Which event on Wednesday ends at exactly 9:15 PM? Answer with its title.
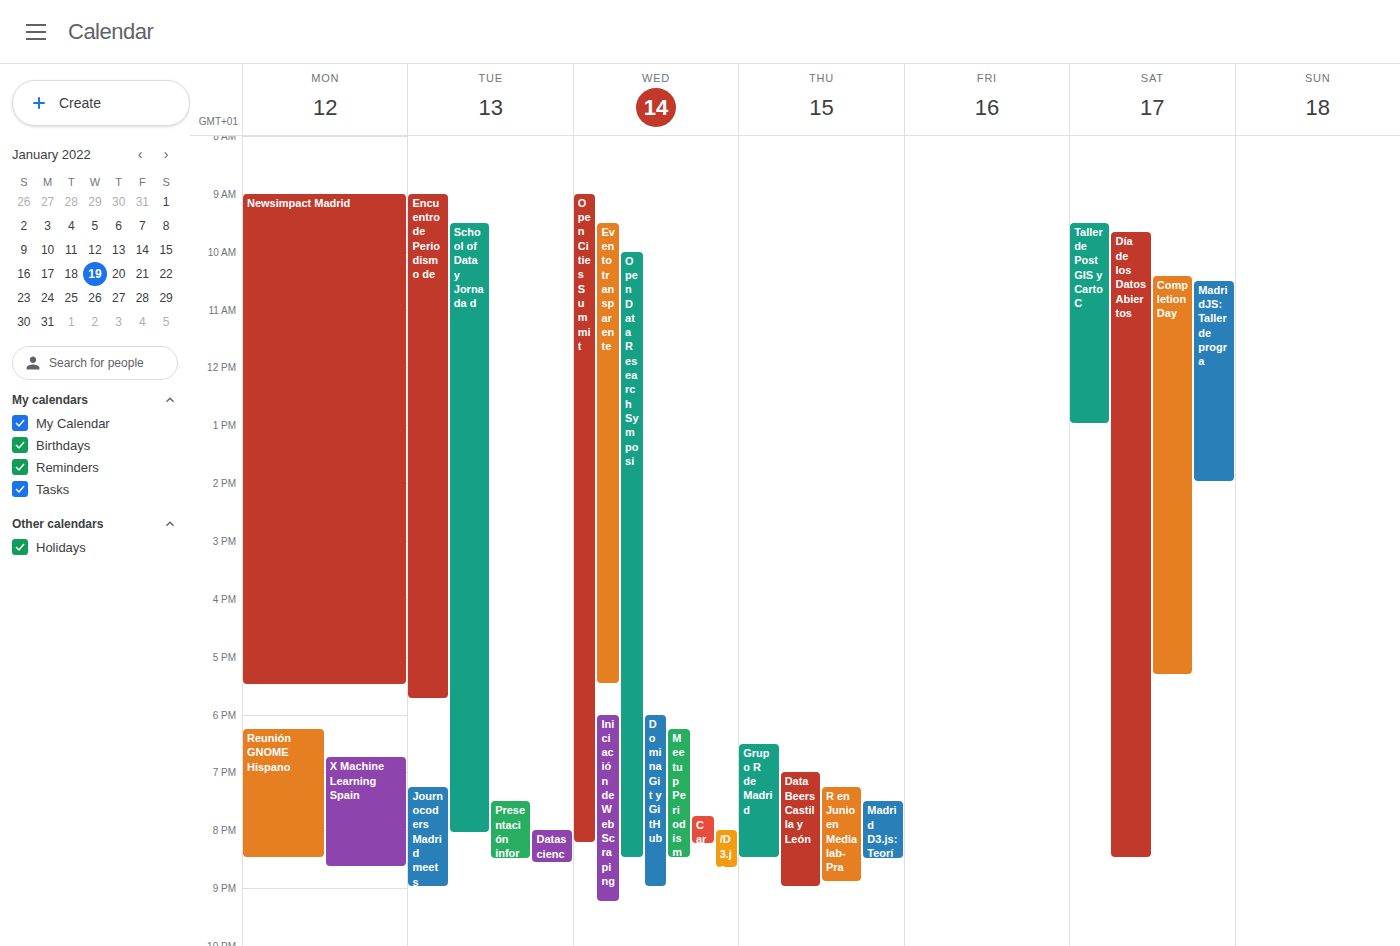
"Iniciación de Web Scraping"